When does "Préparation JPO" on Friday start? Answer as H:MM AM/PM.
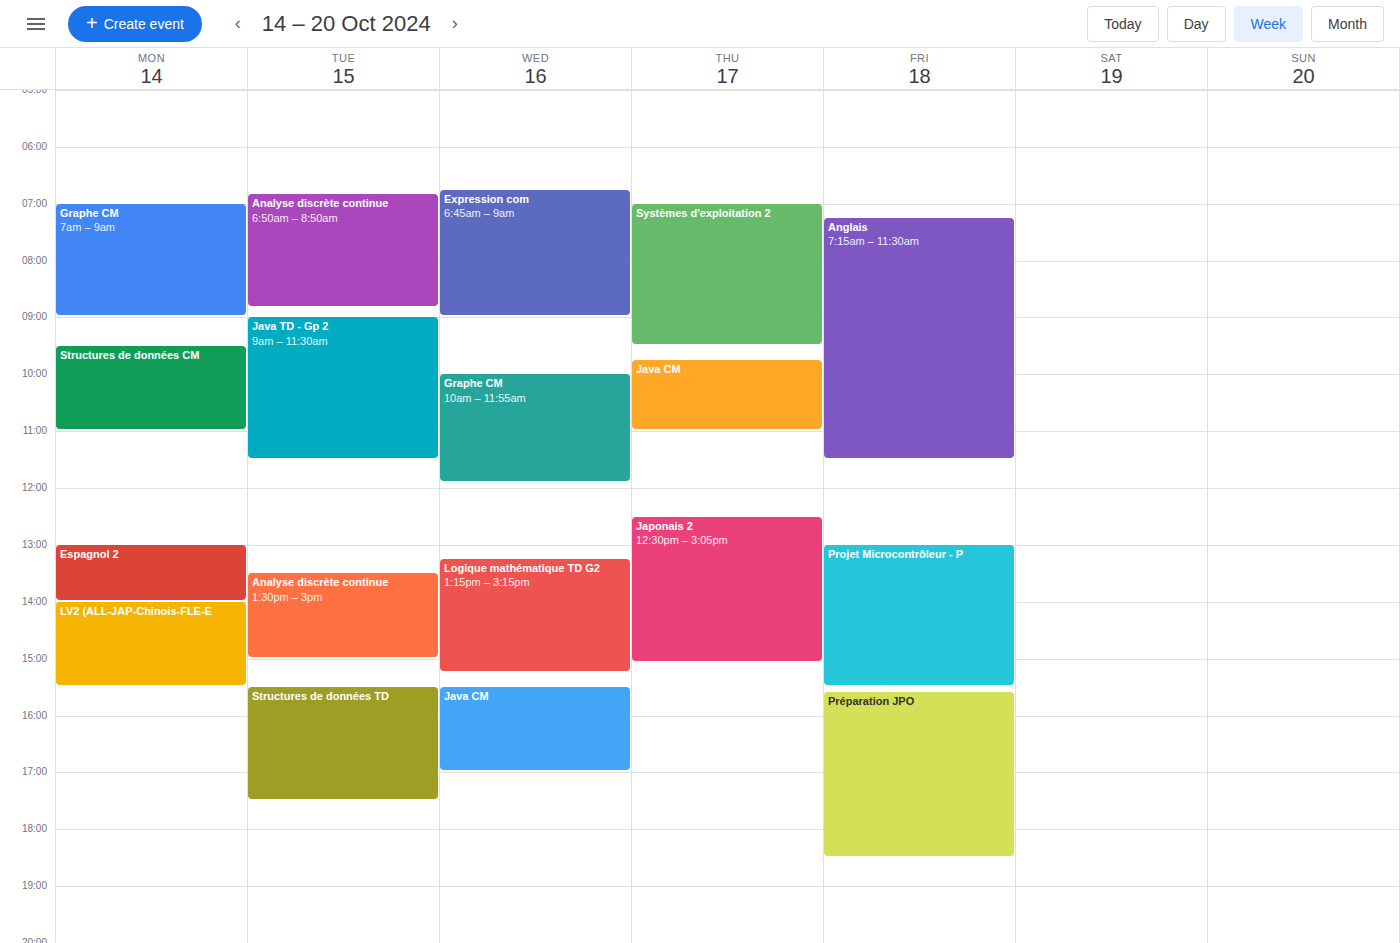
3:35 PM